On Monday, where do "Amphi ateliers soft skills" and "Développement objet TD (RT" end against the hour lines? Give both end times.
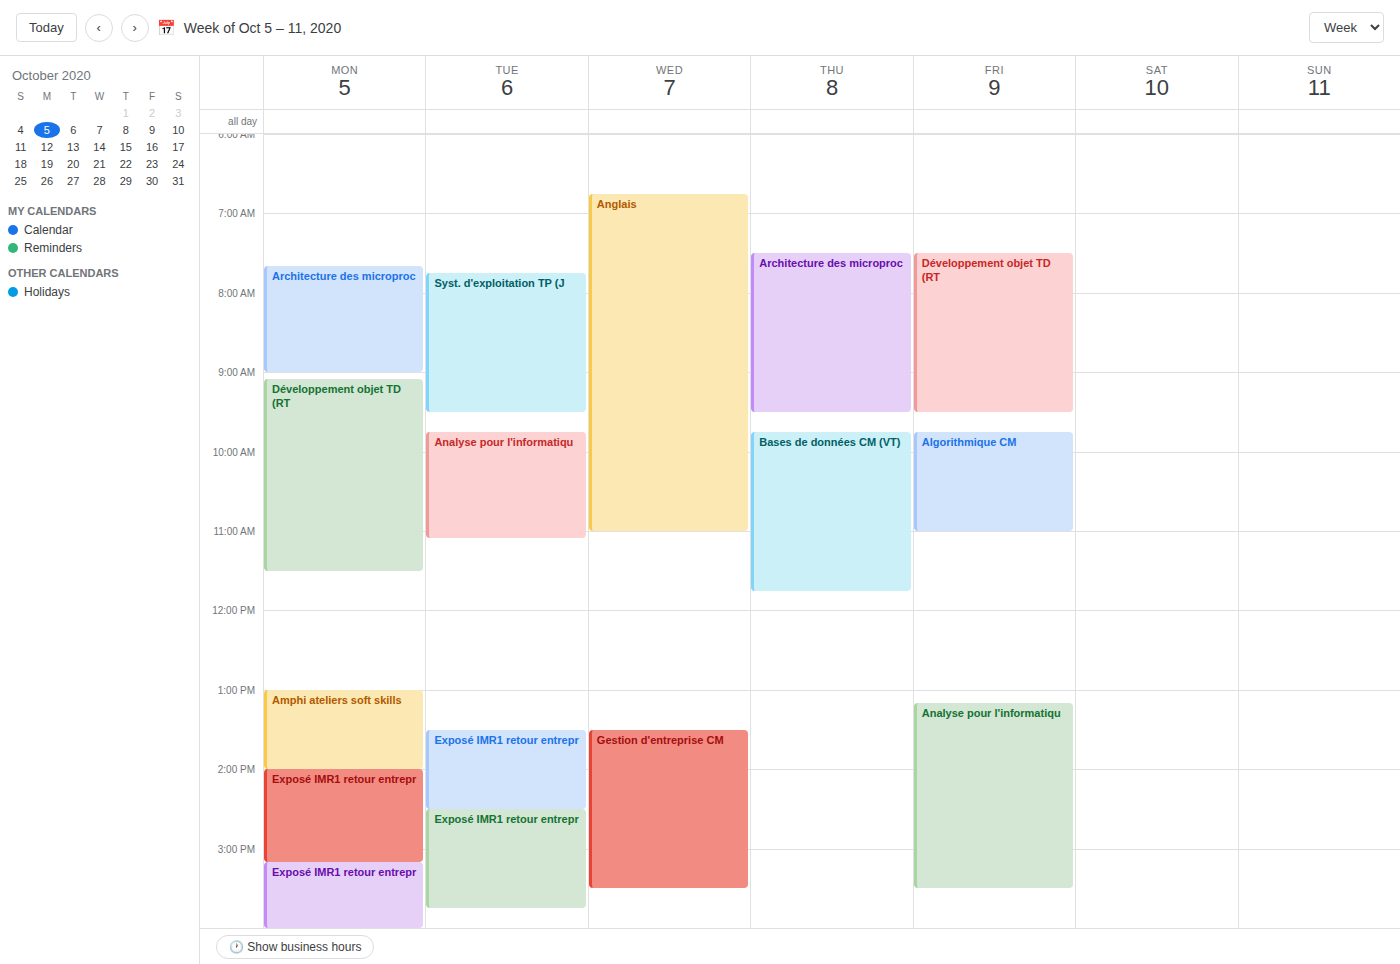
"Amphi ateliers soft skills": 2:00 PM, exactly on the 2 PM line. "Développement objet TD (RT": 11:30 AM, halfway between the 11 AM and 12 PM lines.